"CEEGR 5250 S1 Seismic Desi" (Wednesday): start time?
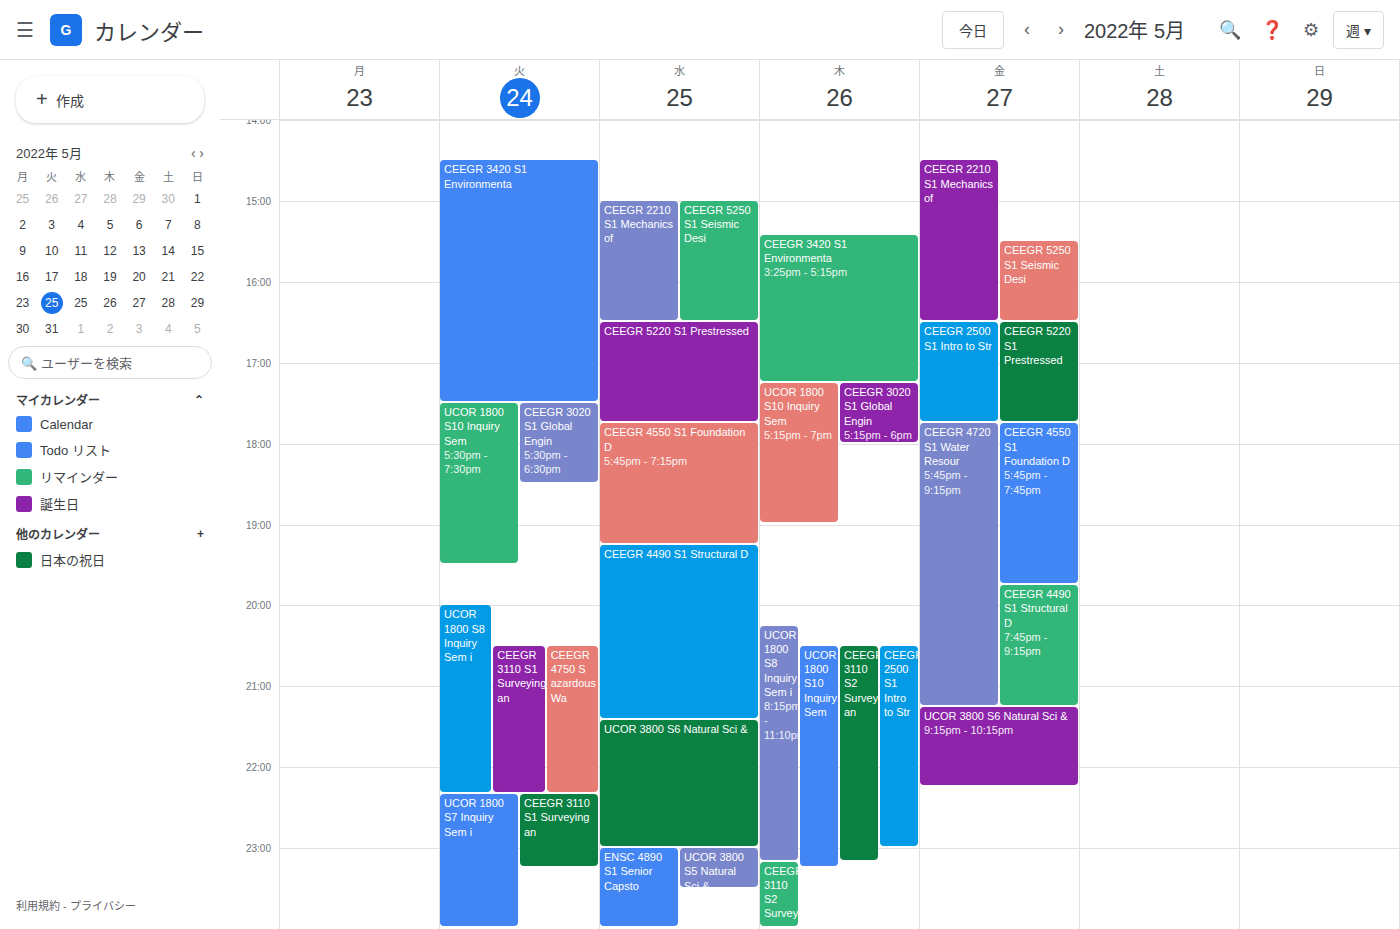
3:00 PM